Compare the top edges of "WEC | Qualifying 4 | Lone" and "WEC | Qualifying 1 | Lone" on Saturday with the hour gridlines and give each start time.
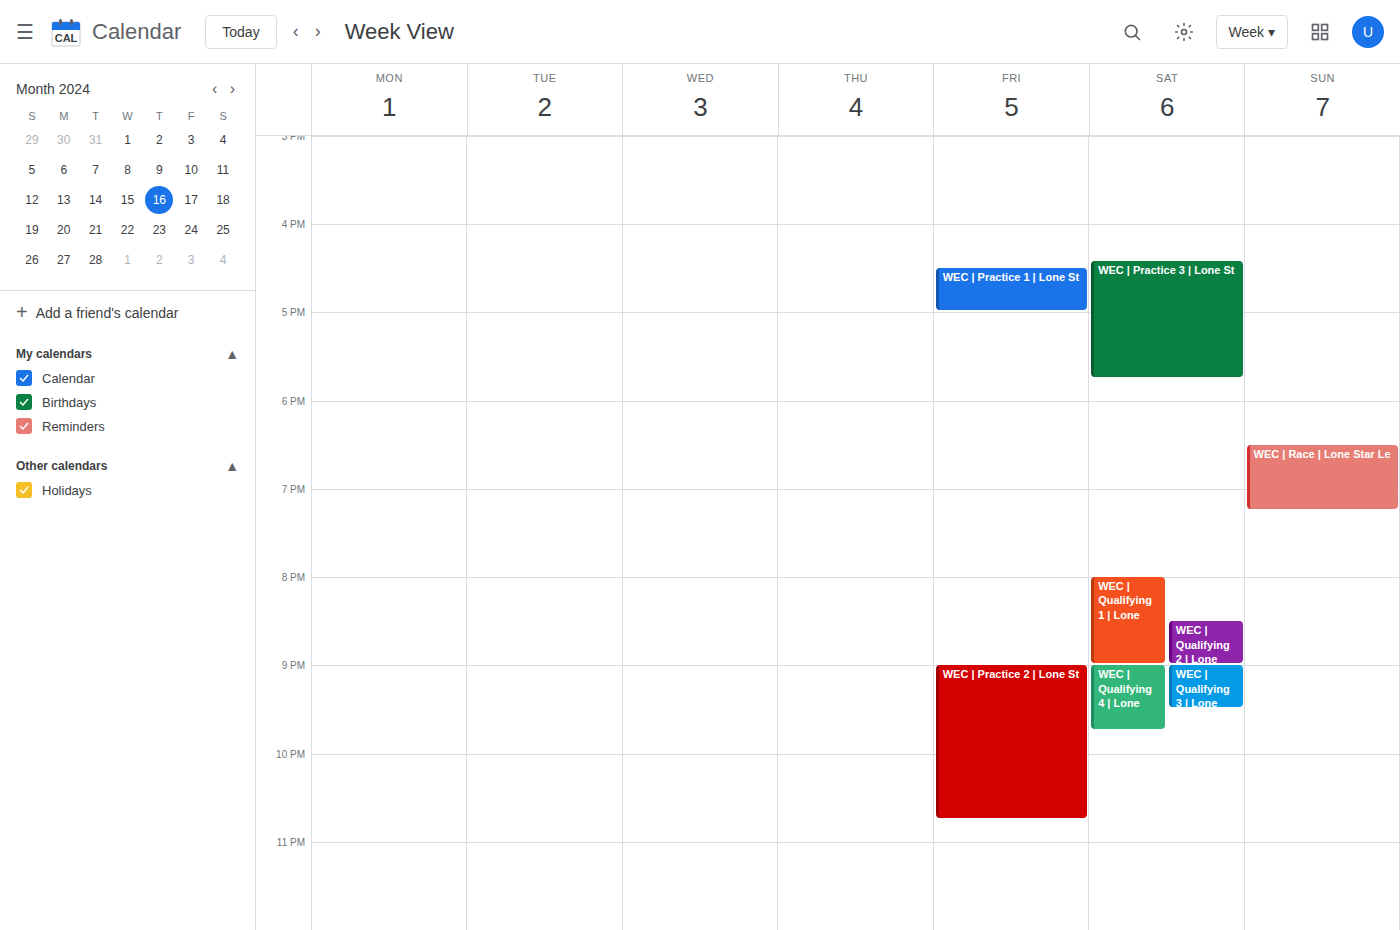
"WEC | Qualifying 4 | Lone": 9:00 PM, exactly on the 9 PM line. "WEC | Qualifying 1 | Lone": 8:00 PM, exactly on the 8 PM line.